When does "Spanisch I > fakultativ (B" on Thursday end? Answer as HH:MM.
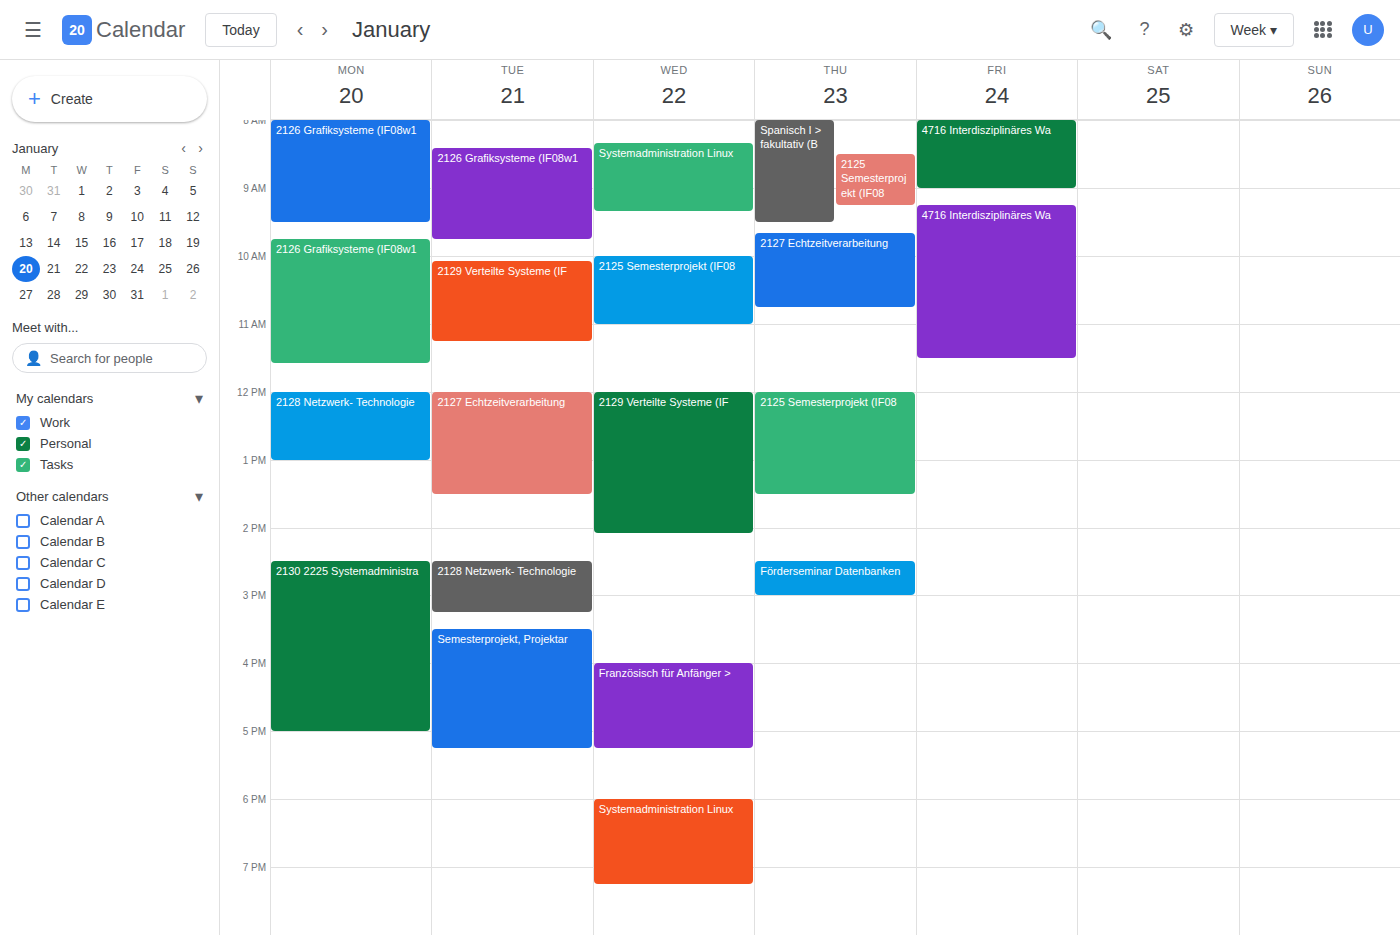
09:30